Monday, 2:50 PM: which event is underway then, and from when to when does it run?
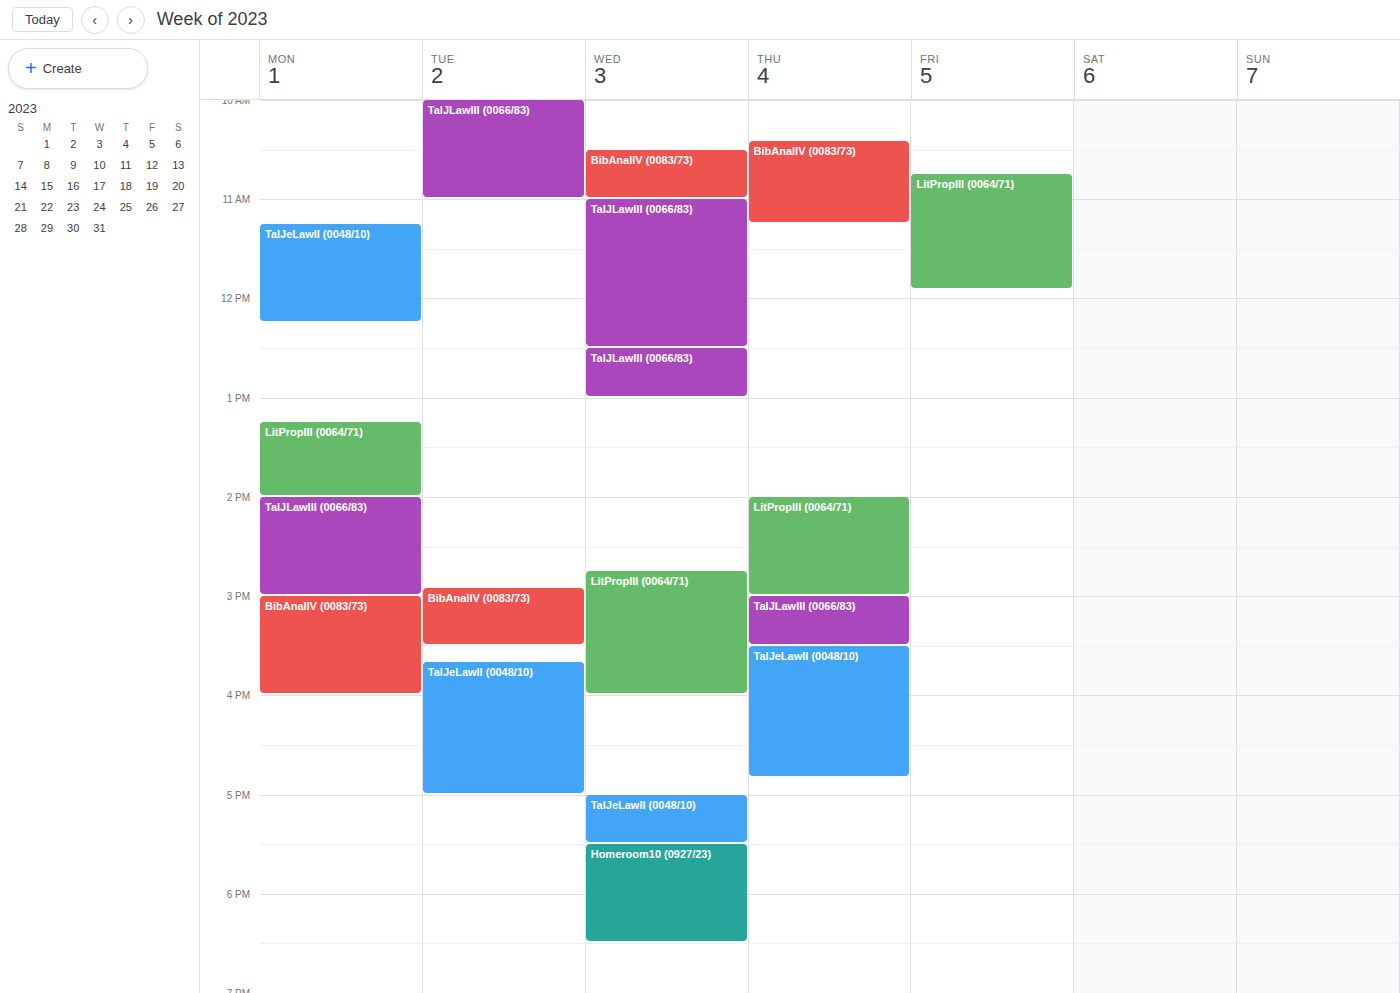
"TalJLawIII (0066/83)", 2:00 PM to 3:00 PM